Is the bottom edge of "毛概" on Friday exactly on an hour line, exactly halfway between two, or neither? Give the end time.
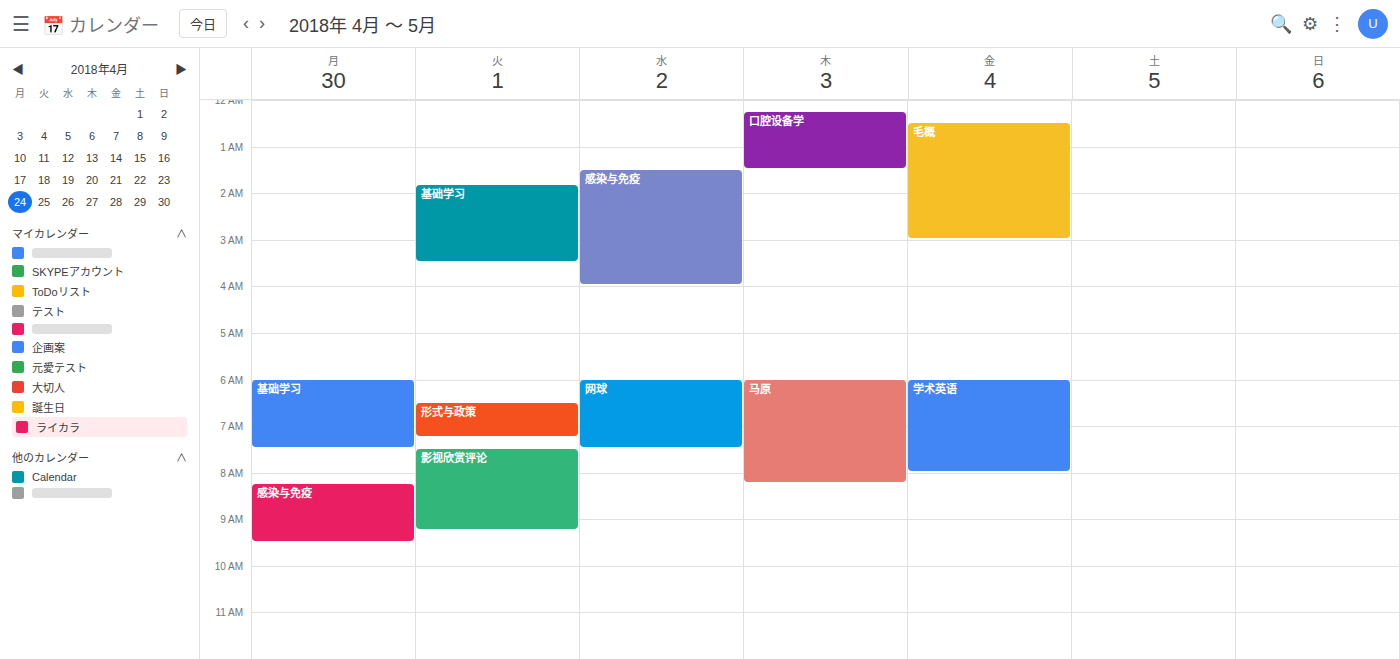
3:00 AM -- exactly on the 3 AM line.